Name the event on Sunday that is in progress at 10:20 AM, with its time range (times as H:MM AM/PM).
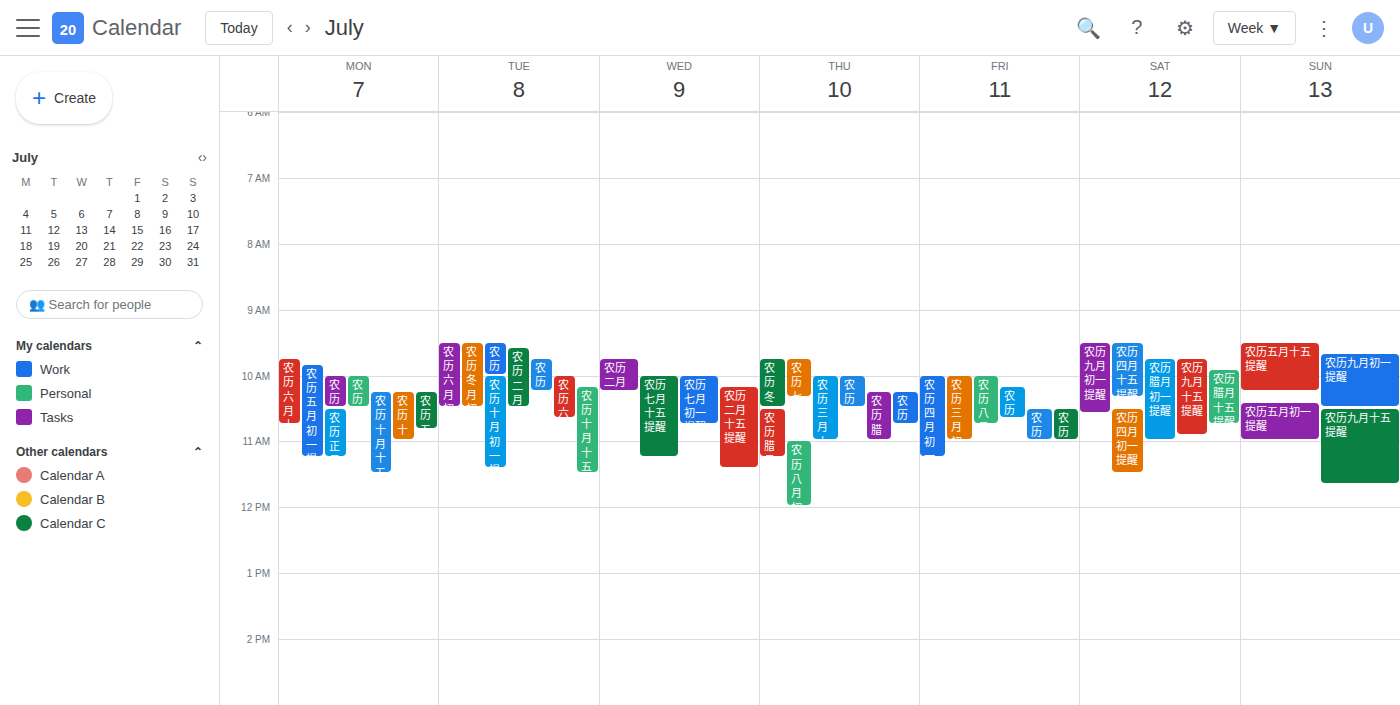
"农历九月初一提醒", 9:40 AM to 10:30 AM